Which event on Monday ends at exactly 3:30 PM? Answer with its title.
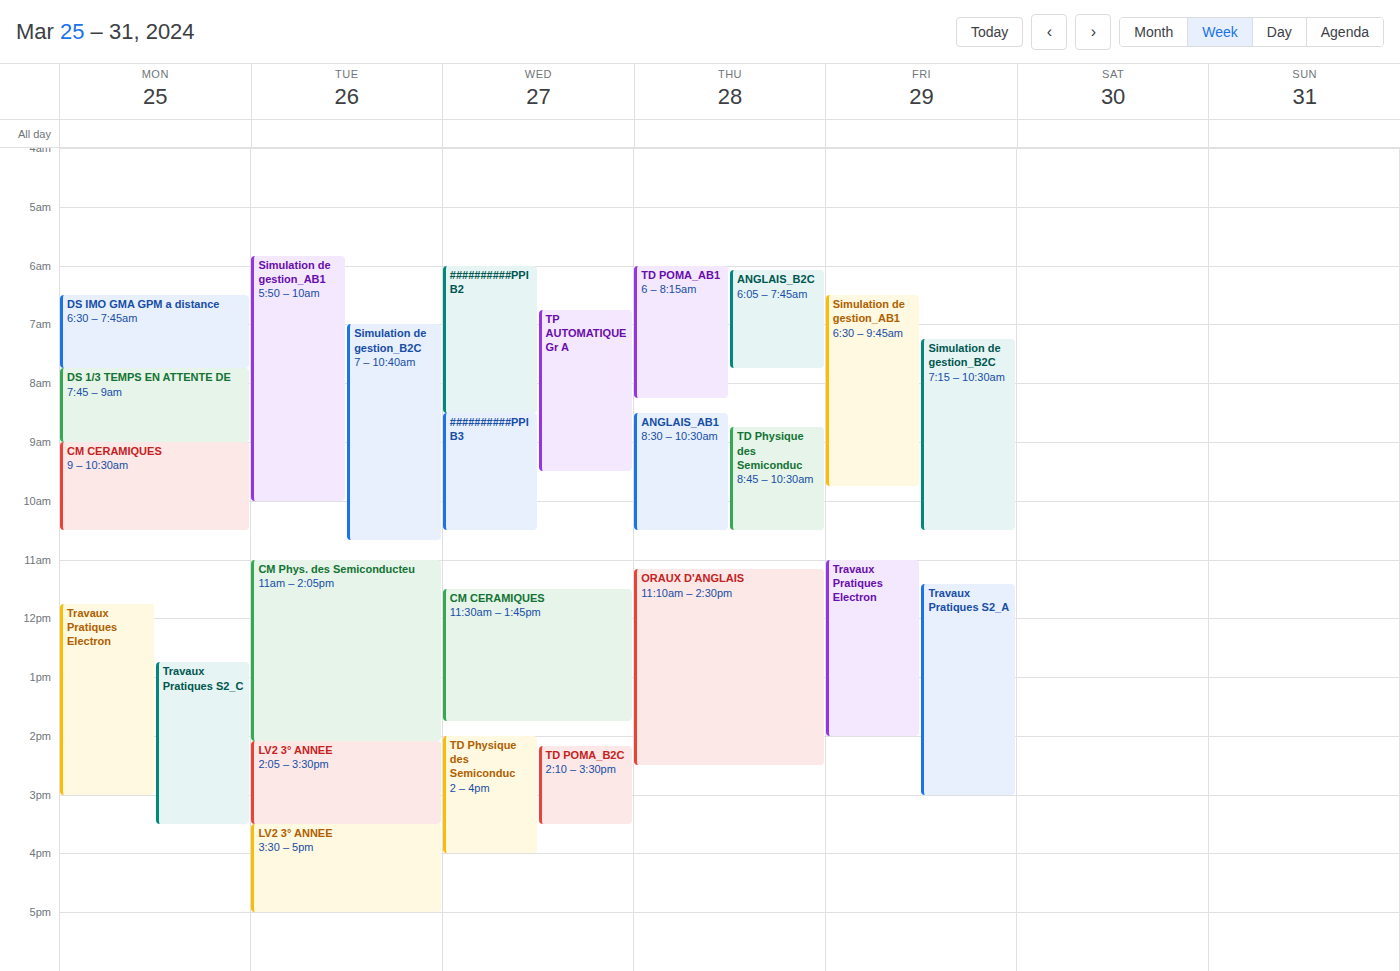
"Travaux Pratiques S2_C"